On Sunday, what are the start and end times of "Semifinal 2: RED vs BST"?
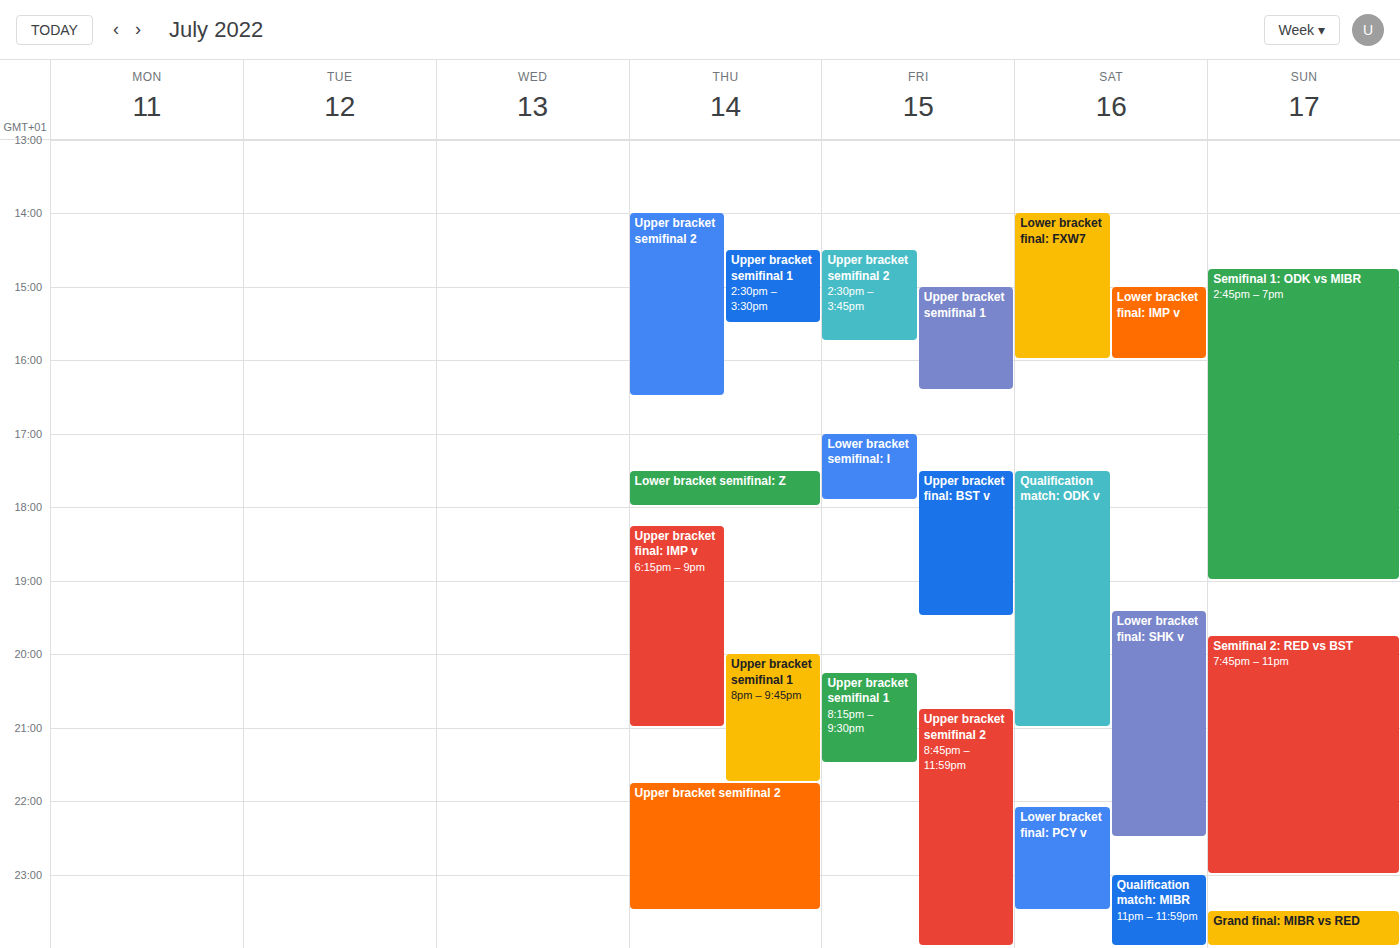
7:45 PM to 11:00 PM